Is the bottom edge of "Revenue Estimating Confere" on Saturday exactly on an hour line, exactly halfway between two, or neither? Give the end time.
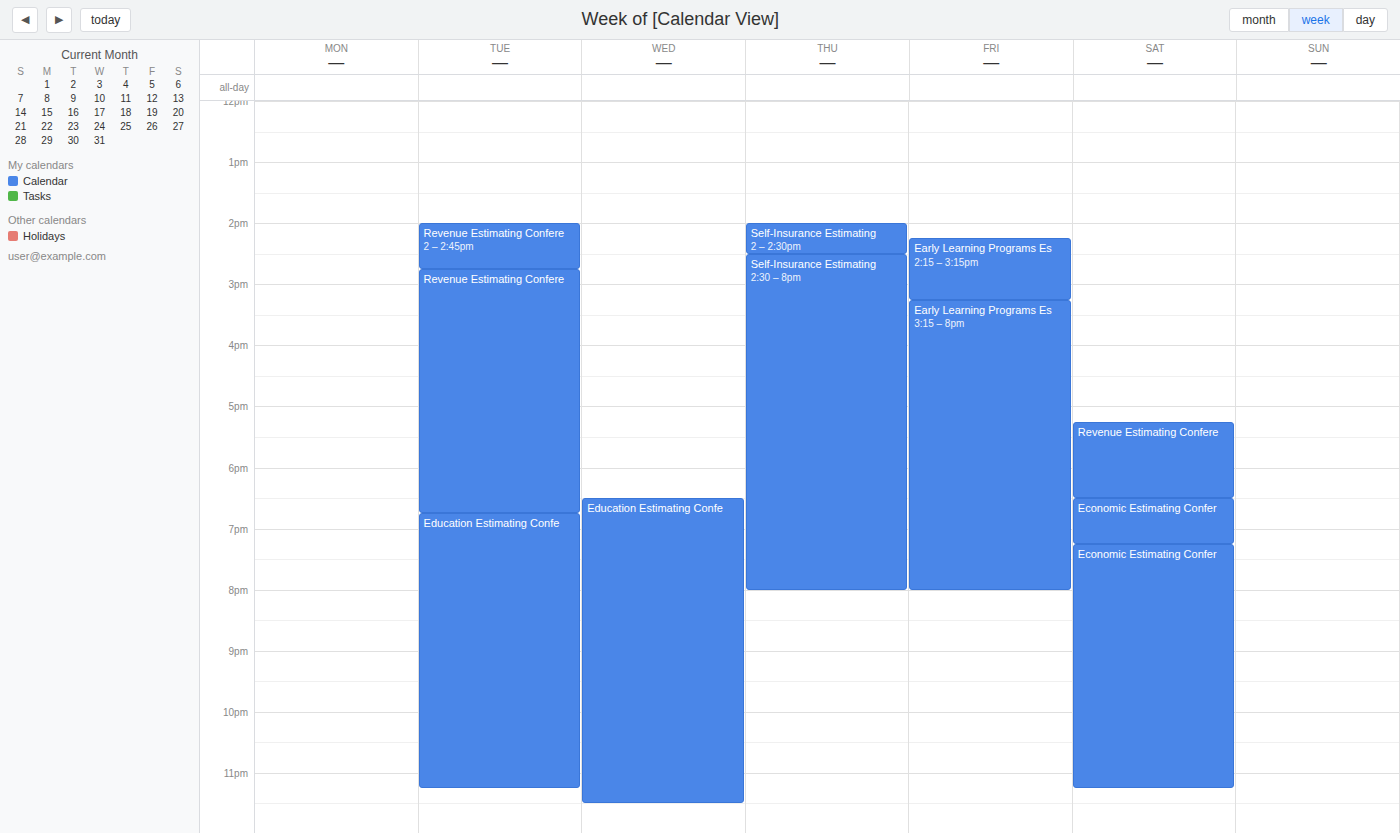
6:30 PM -- halfway between the 6 PM and 7 PM lines.